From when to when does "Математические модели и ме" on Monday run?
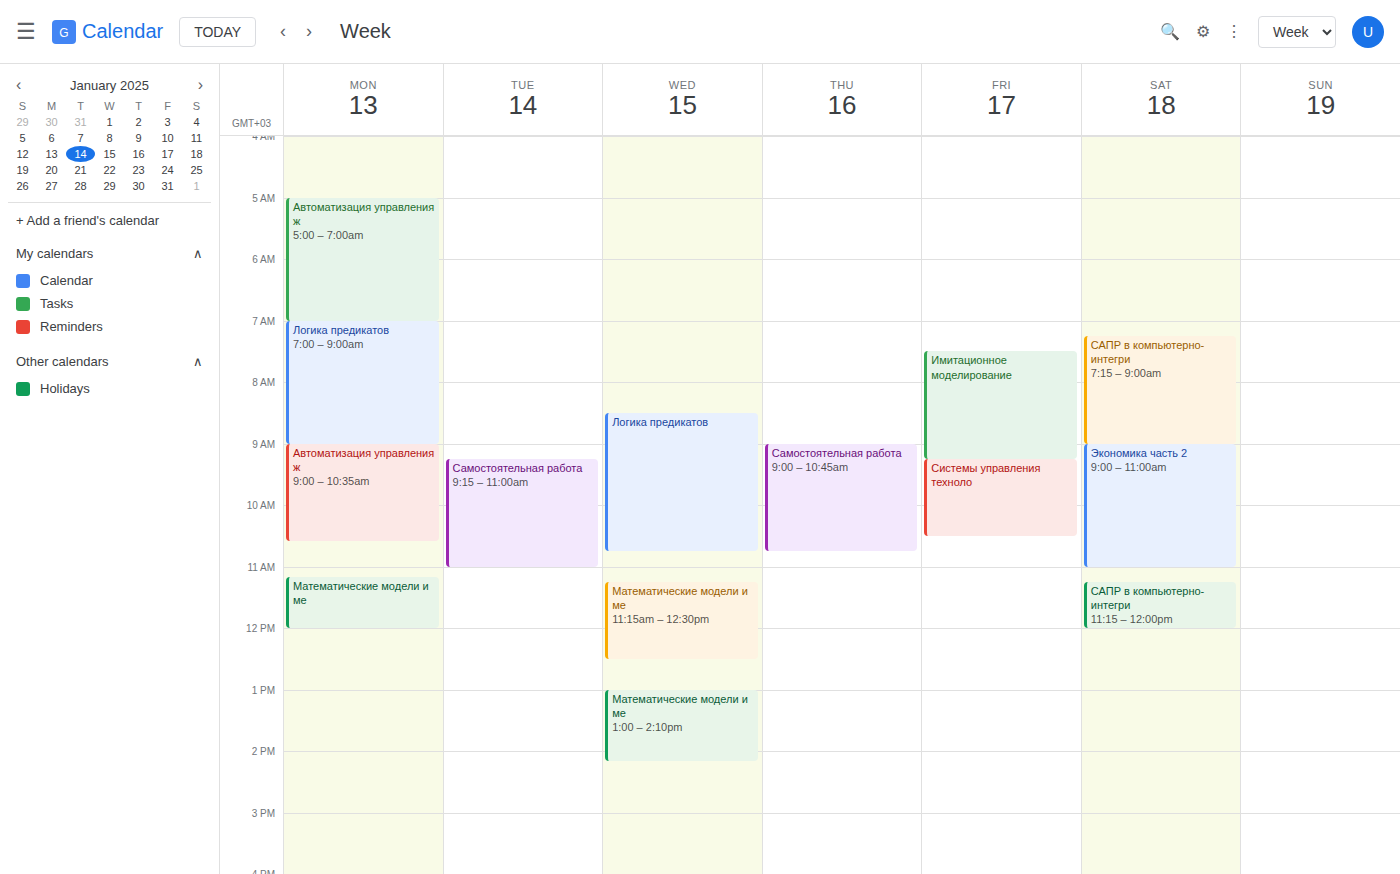
11:10 AM to 12:00 PM